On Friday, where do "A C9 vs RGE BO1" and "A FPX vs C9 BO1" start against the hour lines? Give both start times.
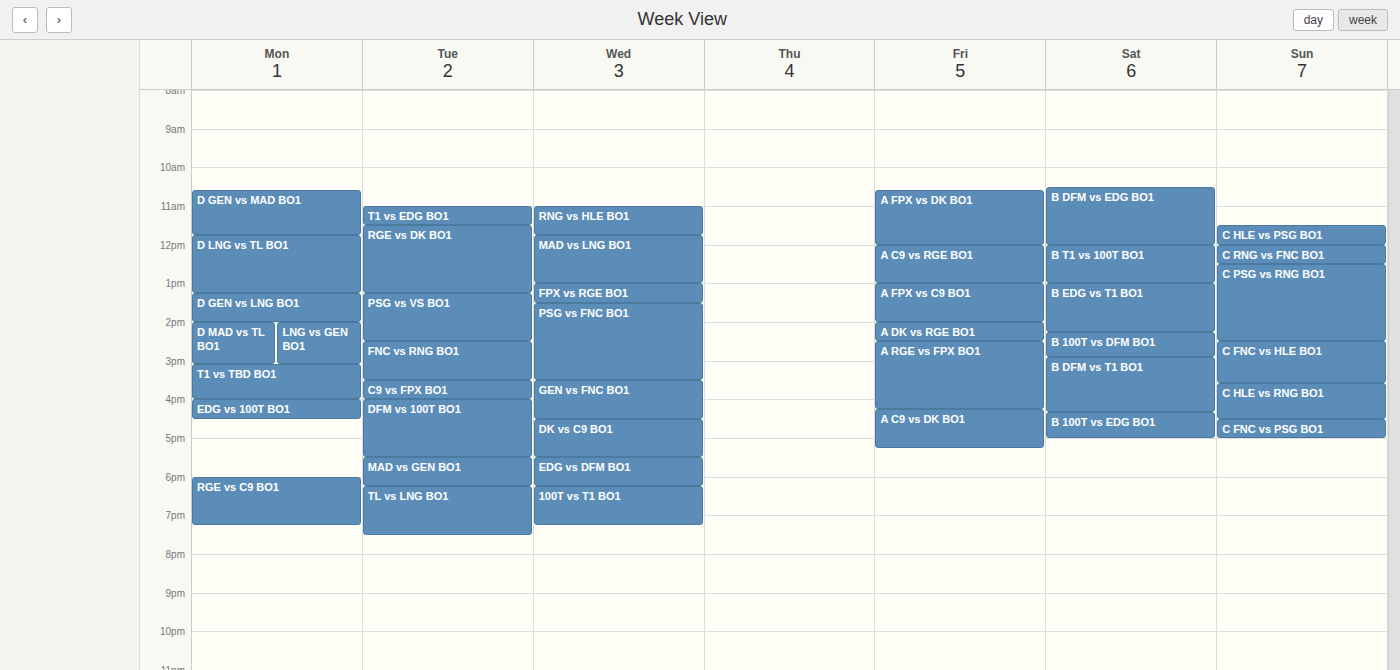
"A C9 vs RGE BO1": 12:00, exactly on the 12:00 line. "A FPX vs C9 BO1": 13:00, exactly on the 13:00 line.